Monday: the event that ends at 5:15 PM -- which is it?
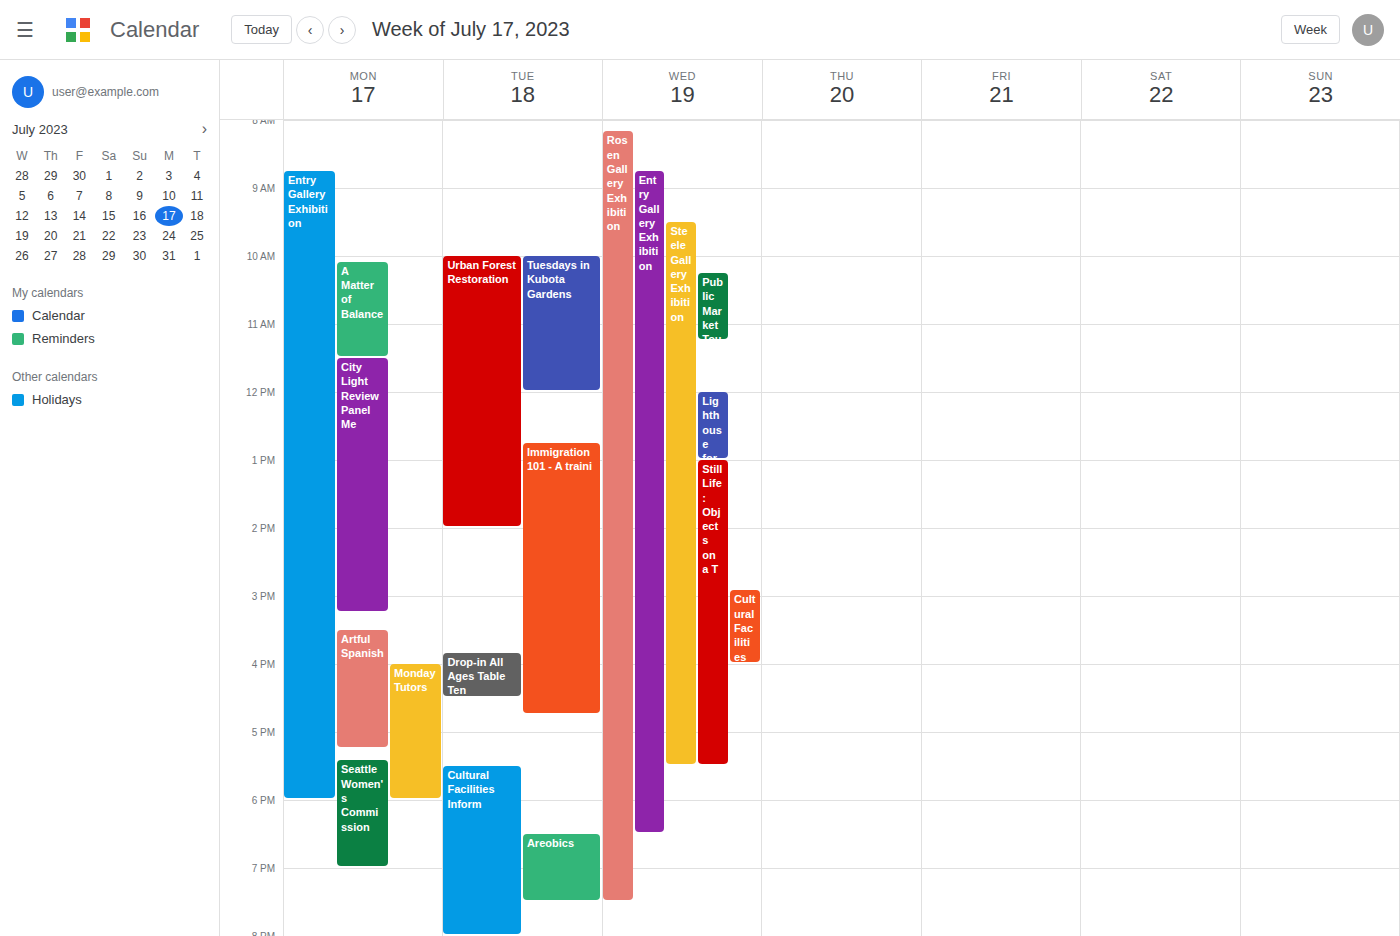
"Artful Spanish"